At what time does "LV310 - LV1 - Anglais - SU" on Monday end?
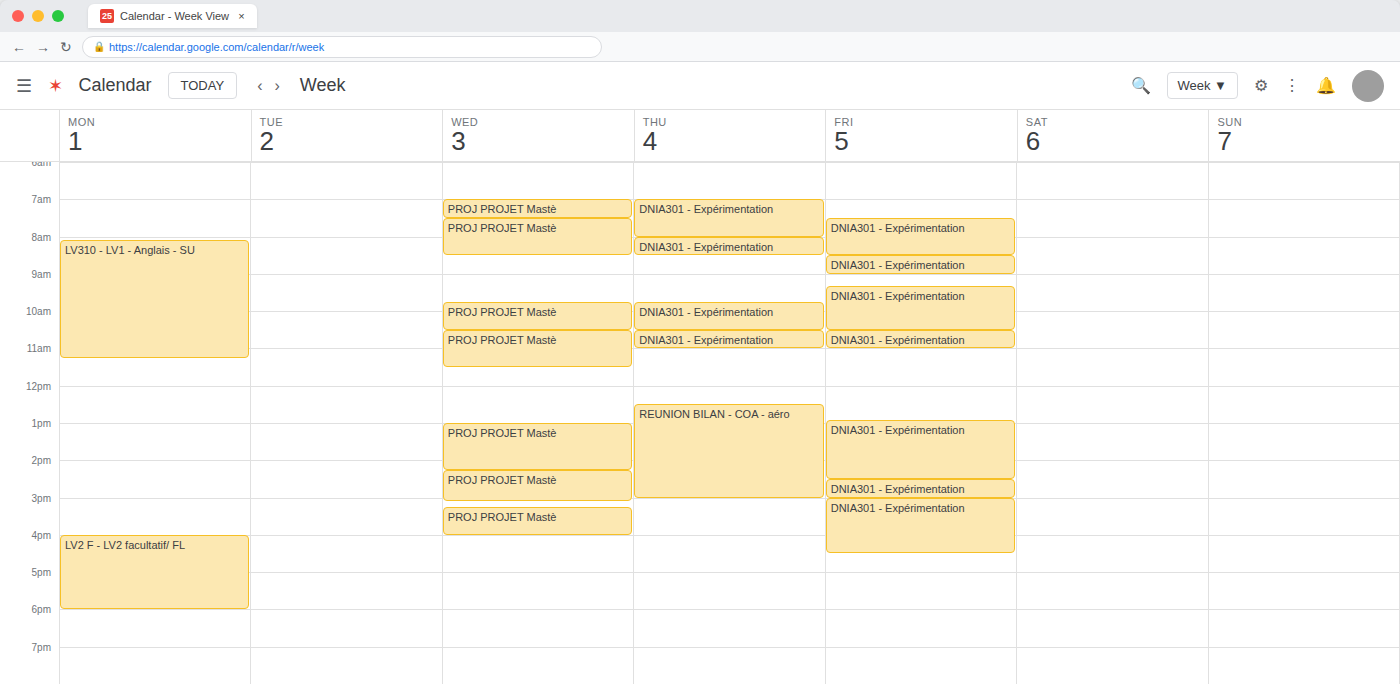
11:15 AM